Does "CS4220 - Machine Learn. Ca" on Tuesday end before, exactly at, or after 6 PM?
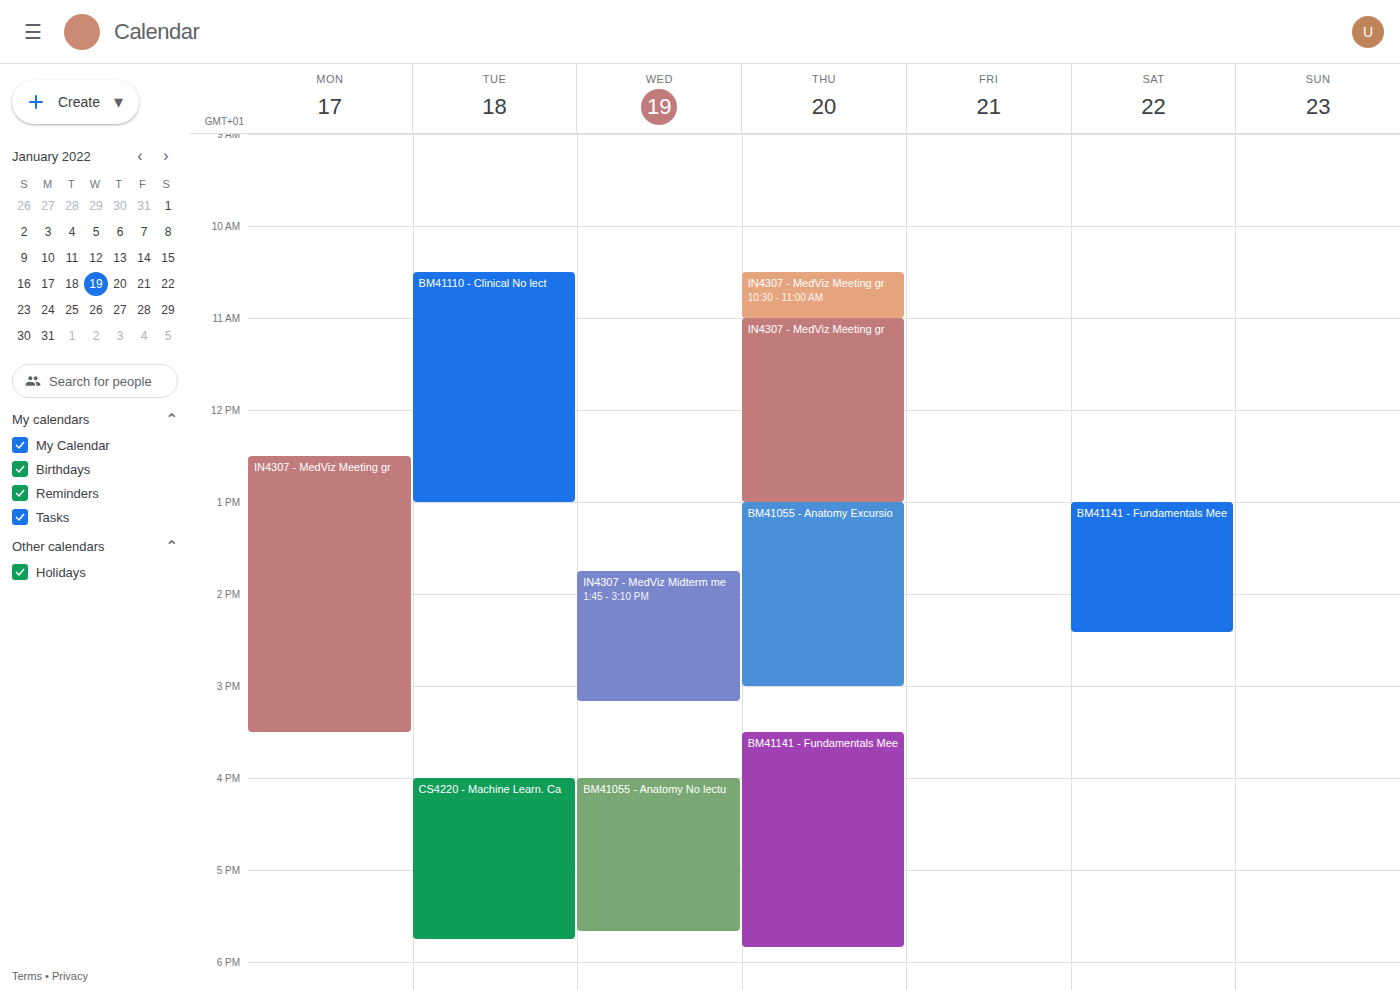
5:45 PM -- before 6 PM, 15 minutes above the 6 PM line.